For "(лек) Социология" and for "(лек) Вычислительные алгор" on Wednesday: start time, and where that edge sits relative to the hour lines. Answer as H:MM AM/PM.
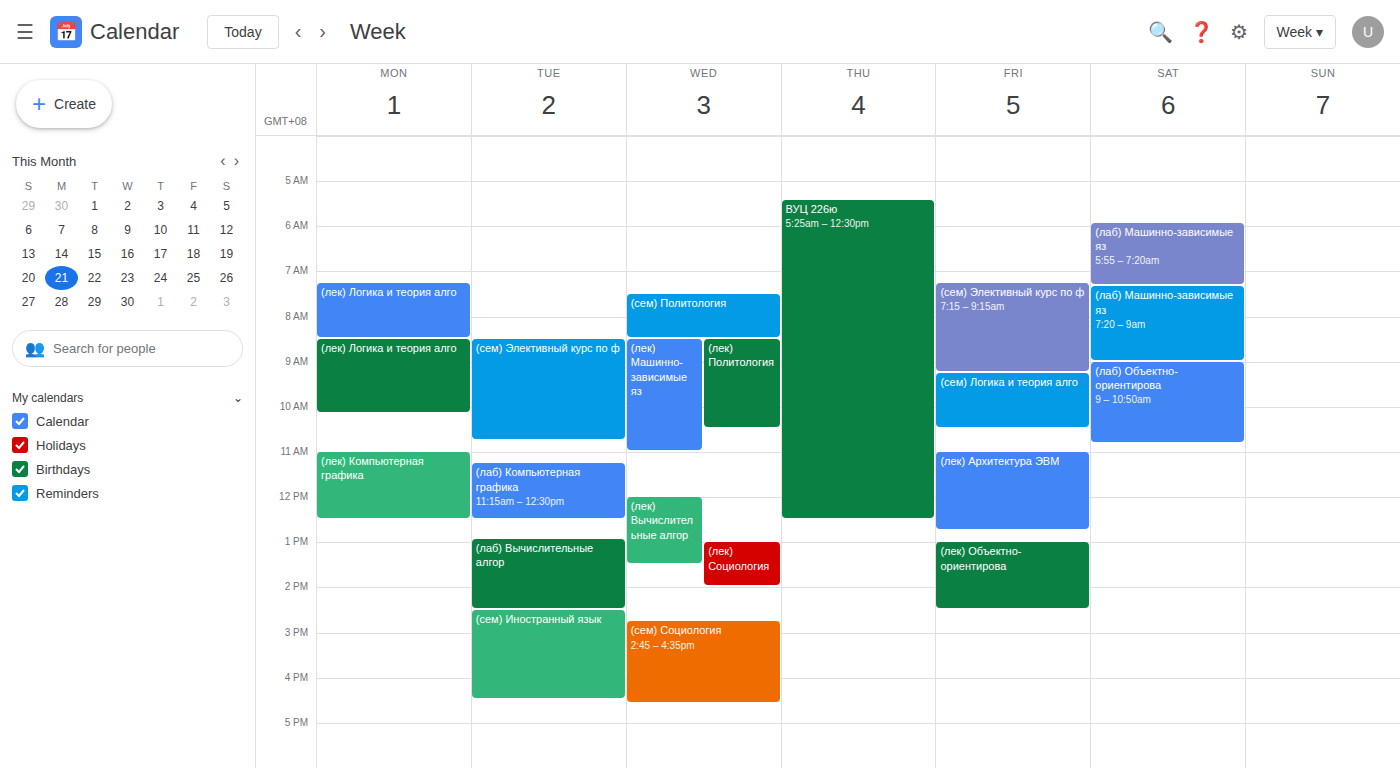
"(лек) Социология": 1:00 PM, exactly on the 1 PM line. "(лек) Вычислительные алгор": 12:00 PM, exactly on the 12 PM line.